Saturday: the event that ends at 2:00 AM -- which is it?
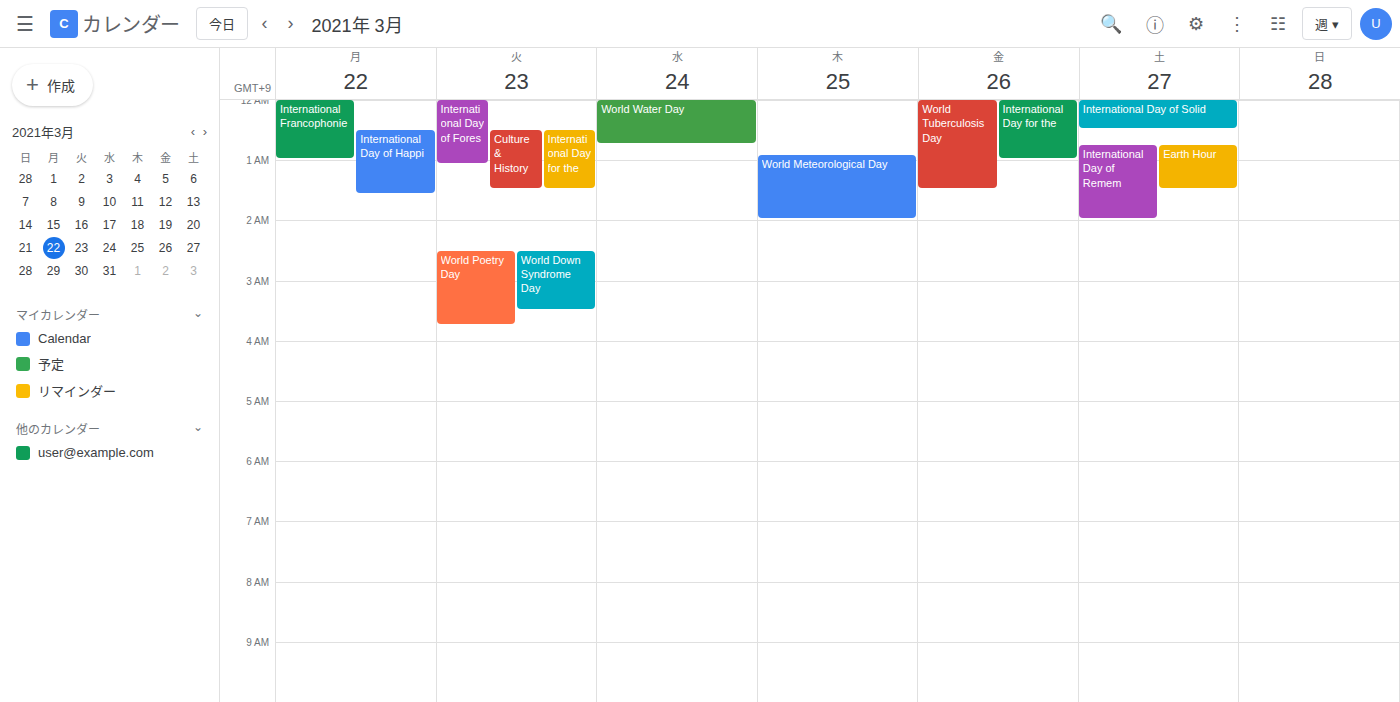
"International Day of Remem"